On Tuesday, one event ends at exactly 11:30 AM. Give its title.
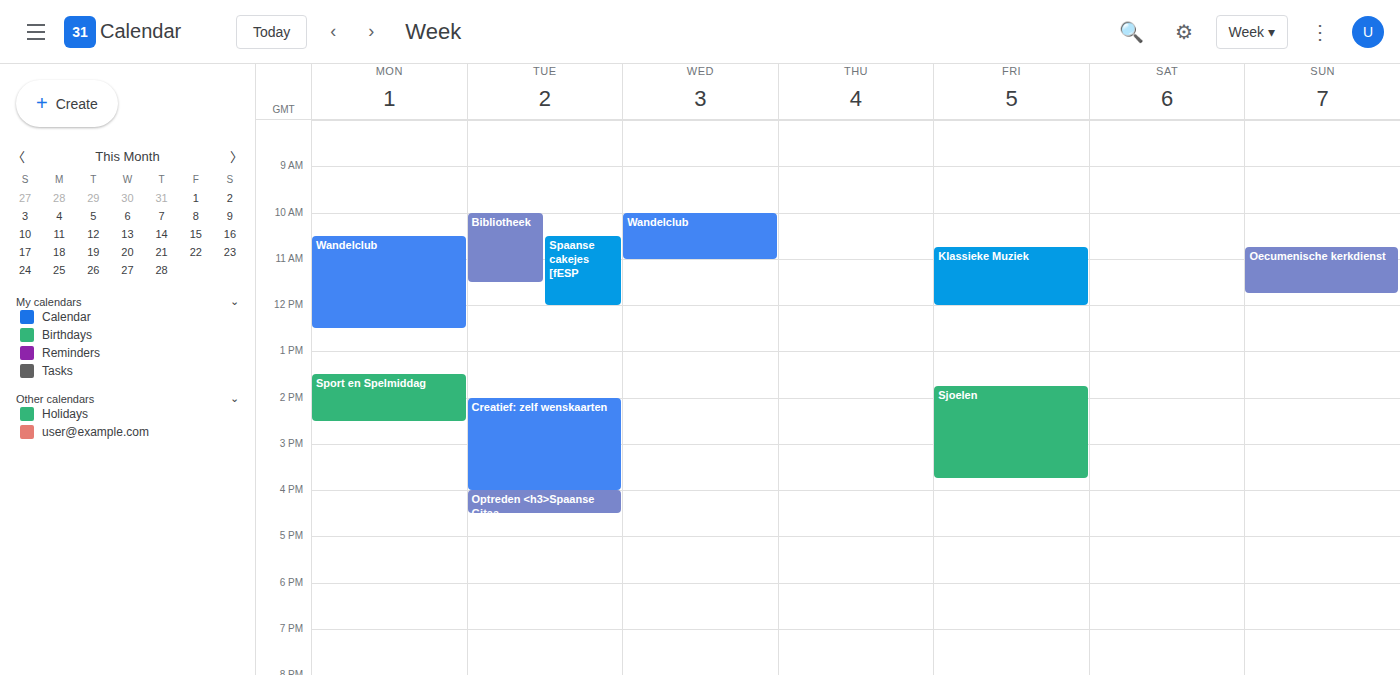
"Bibliotheek"